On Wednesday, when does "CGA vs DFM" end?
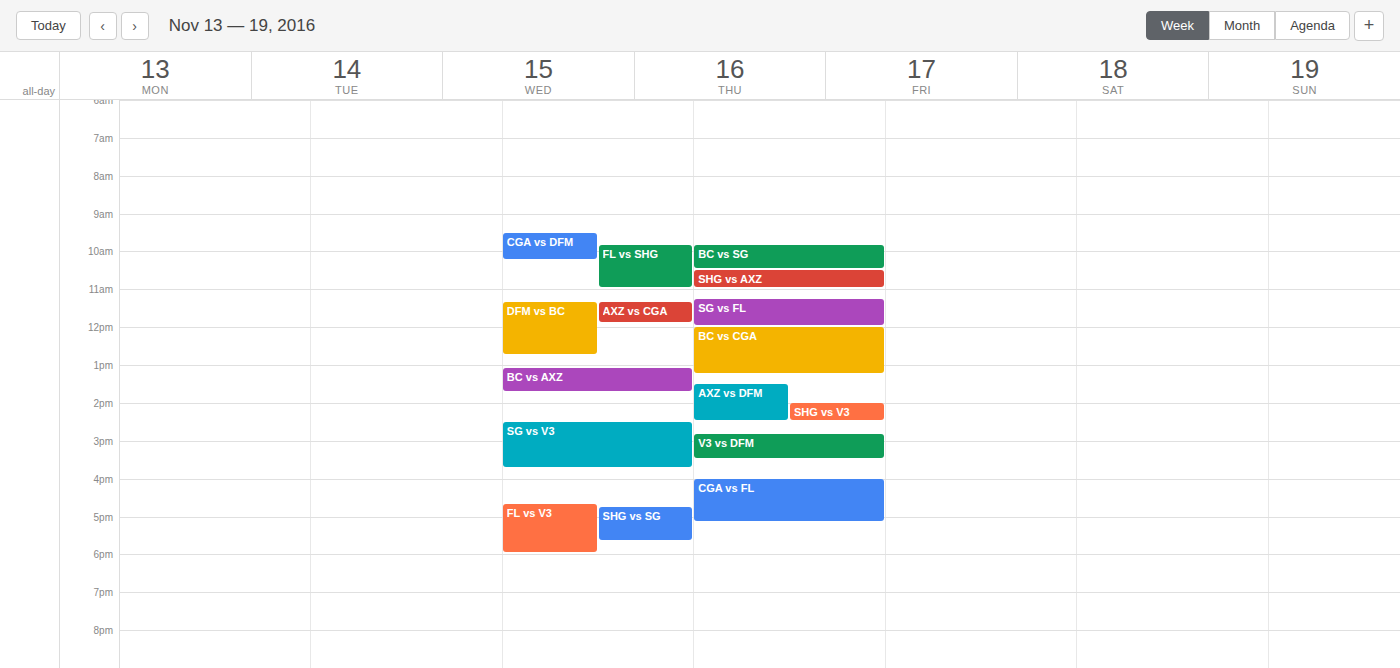
10:15 AM